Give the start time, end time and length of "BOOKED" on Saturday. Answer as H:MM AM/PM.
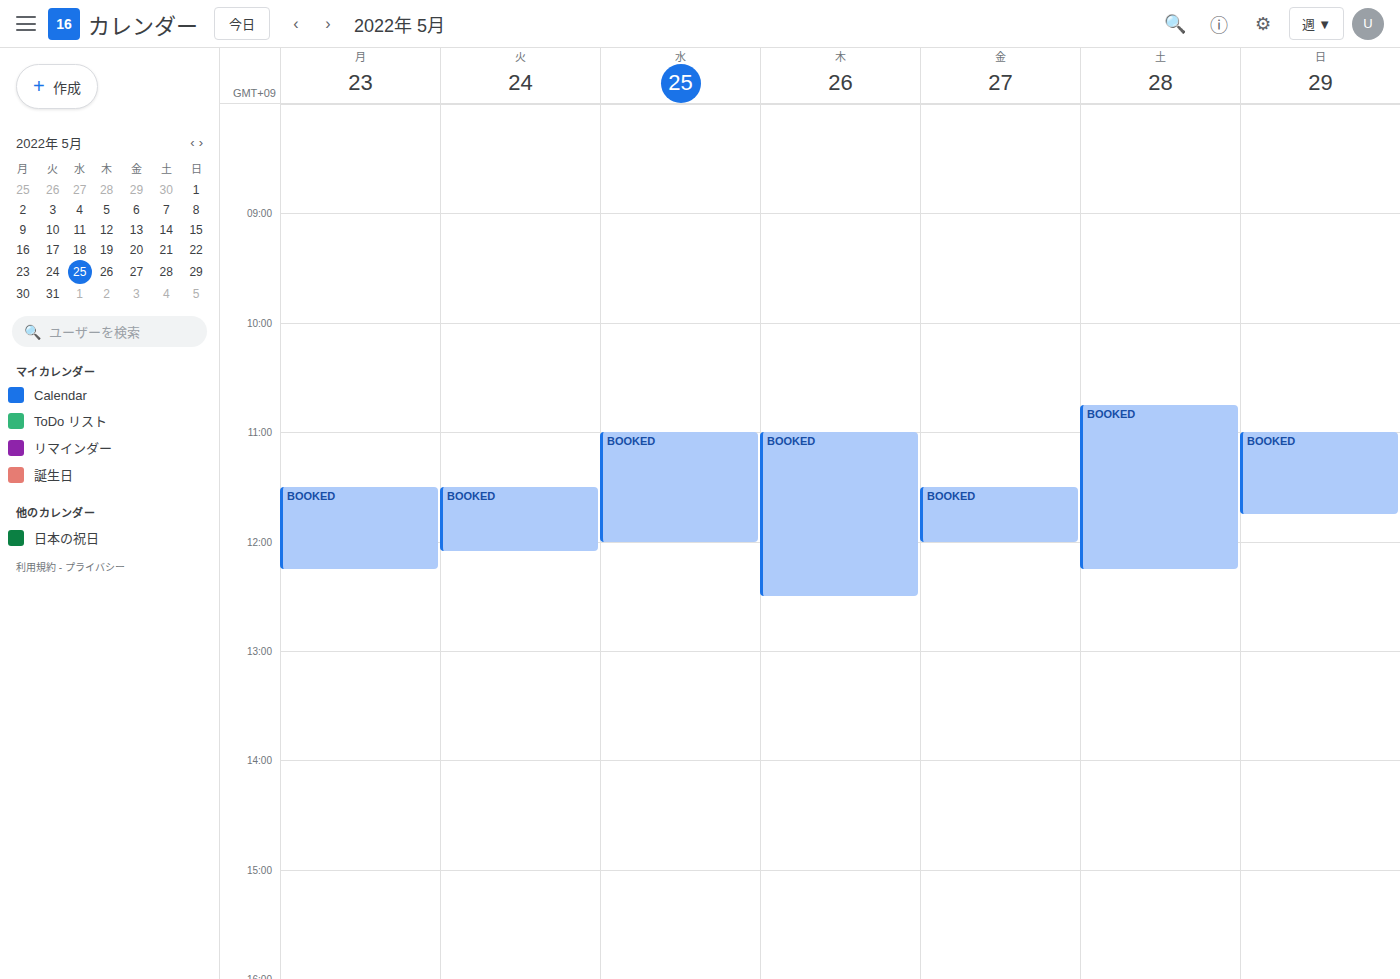
10:45 AM to 12:15 PM, 1 hour 30 minutes